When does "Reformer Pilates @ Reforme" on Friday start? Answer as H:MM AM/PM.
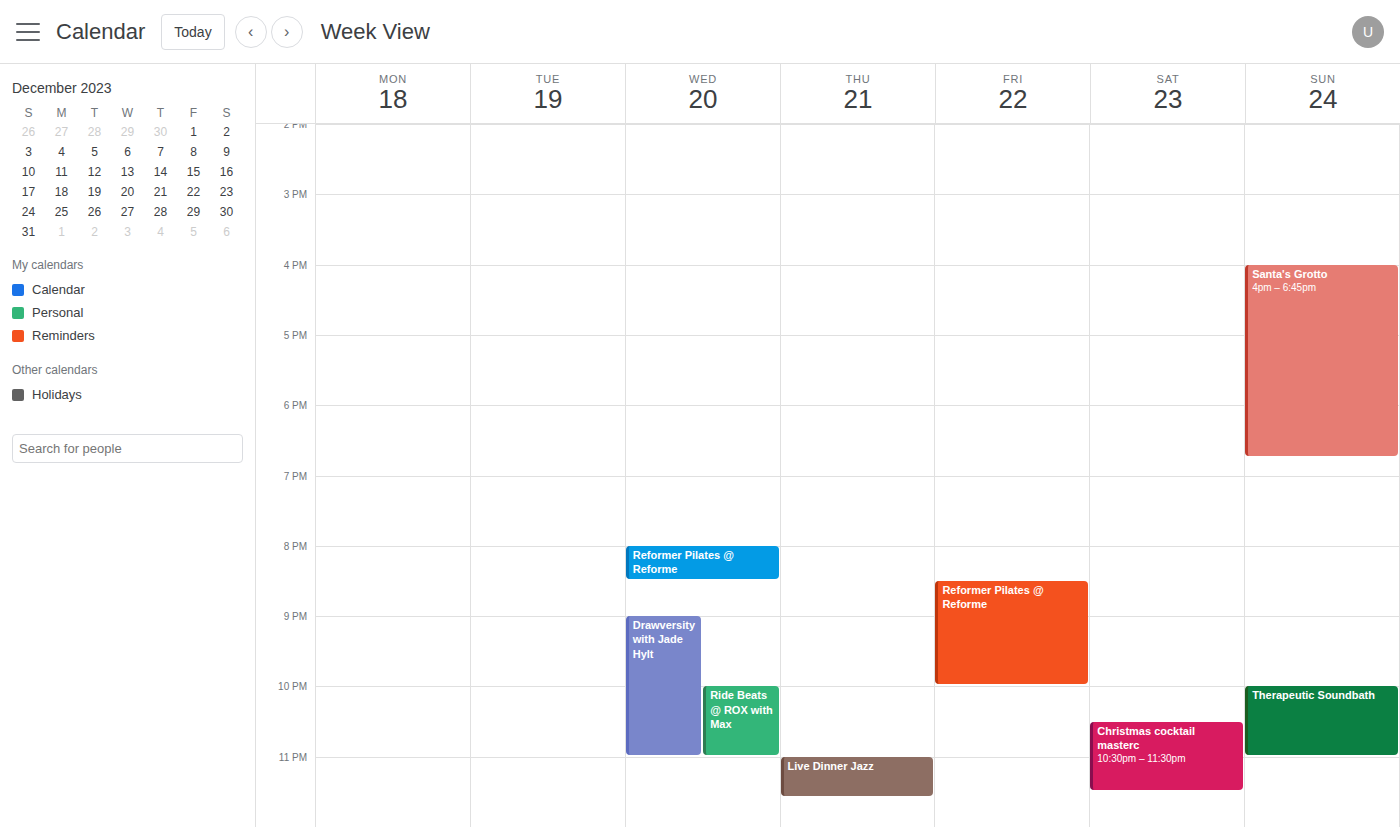
8:30 PM